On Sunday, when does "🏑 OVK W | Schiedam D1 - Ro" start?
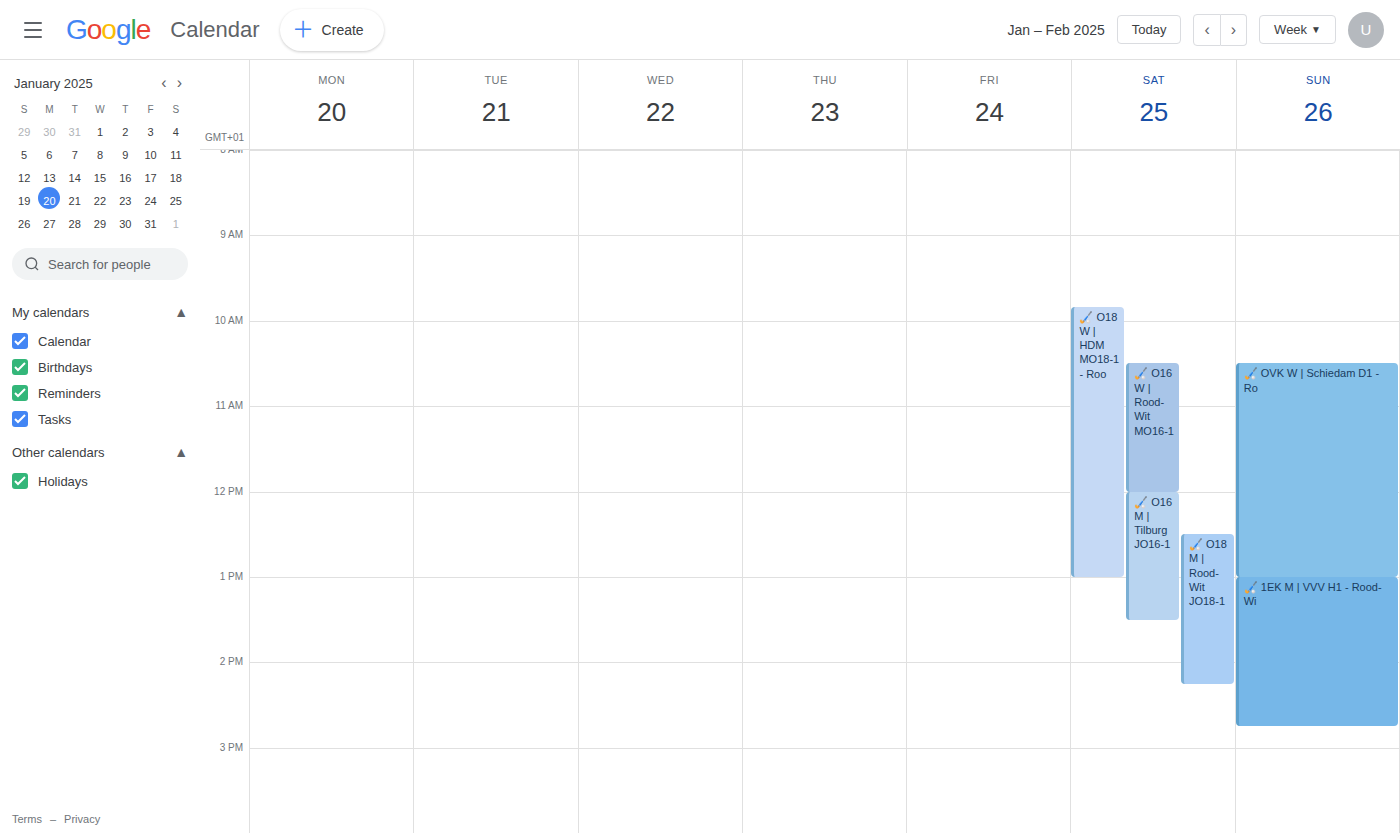
10:30 AM